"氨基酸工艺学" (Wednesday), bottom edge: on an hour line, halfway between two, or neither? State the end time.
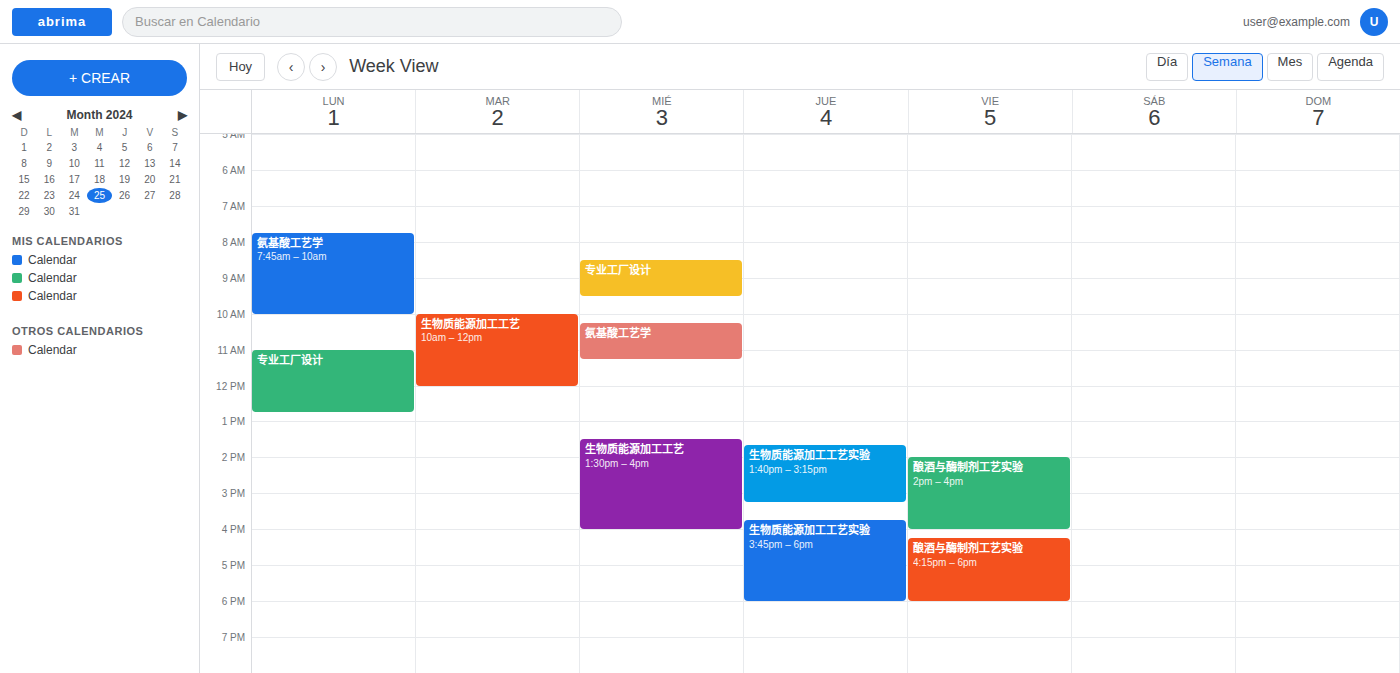
11:15 -- neither: a quarter of the way from the 11:00 line to the 12:00 line.